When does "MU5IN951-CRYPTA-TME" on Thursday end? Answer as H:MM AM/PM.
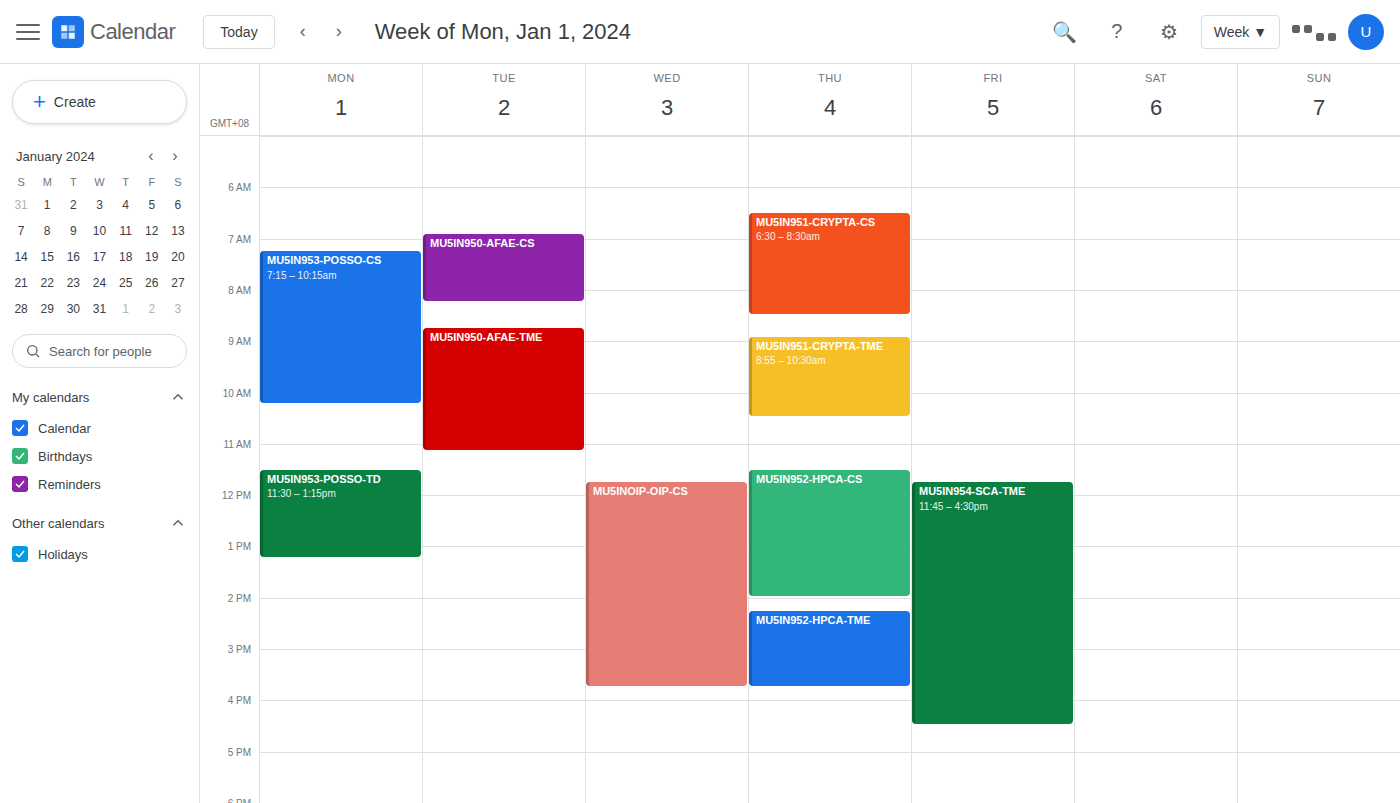
10:30 AM